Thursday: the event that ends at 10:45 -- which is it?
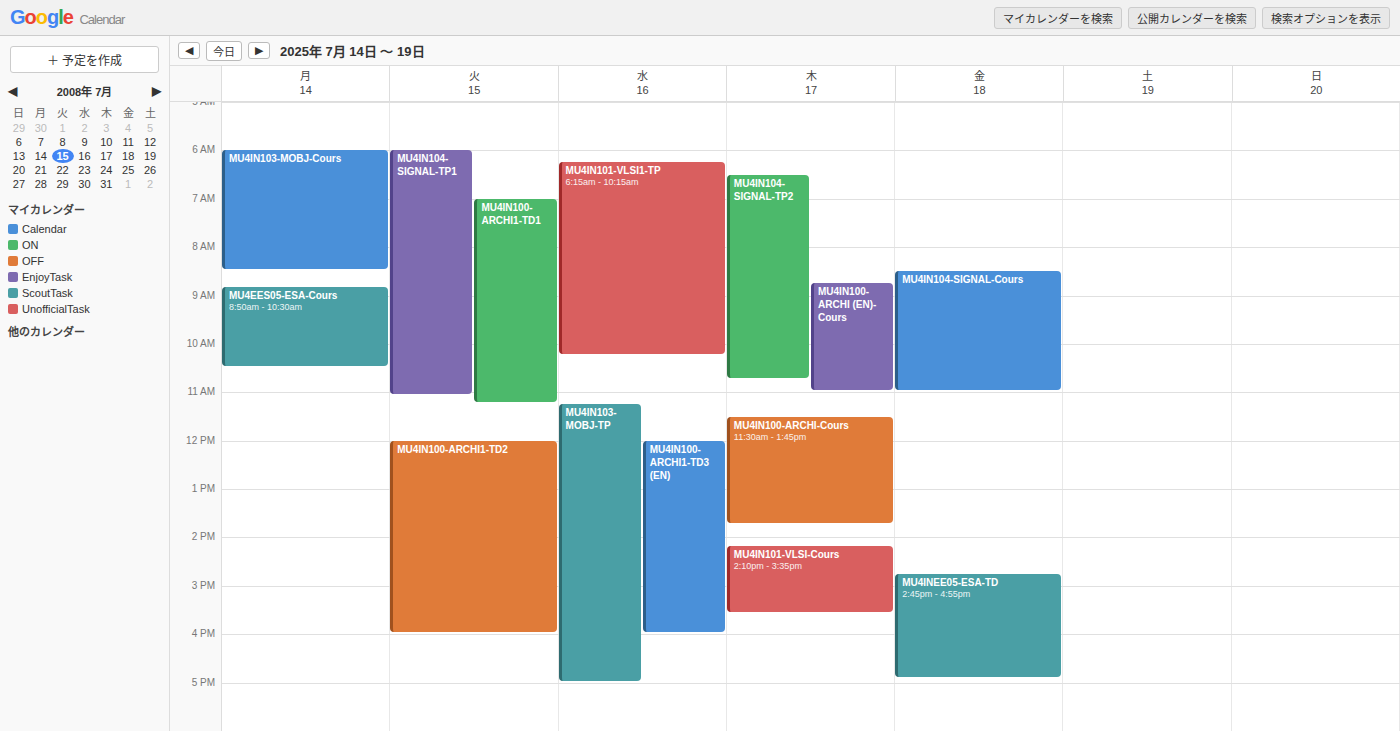
"MU4IN104-SIGNAL-TP2"